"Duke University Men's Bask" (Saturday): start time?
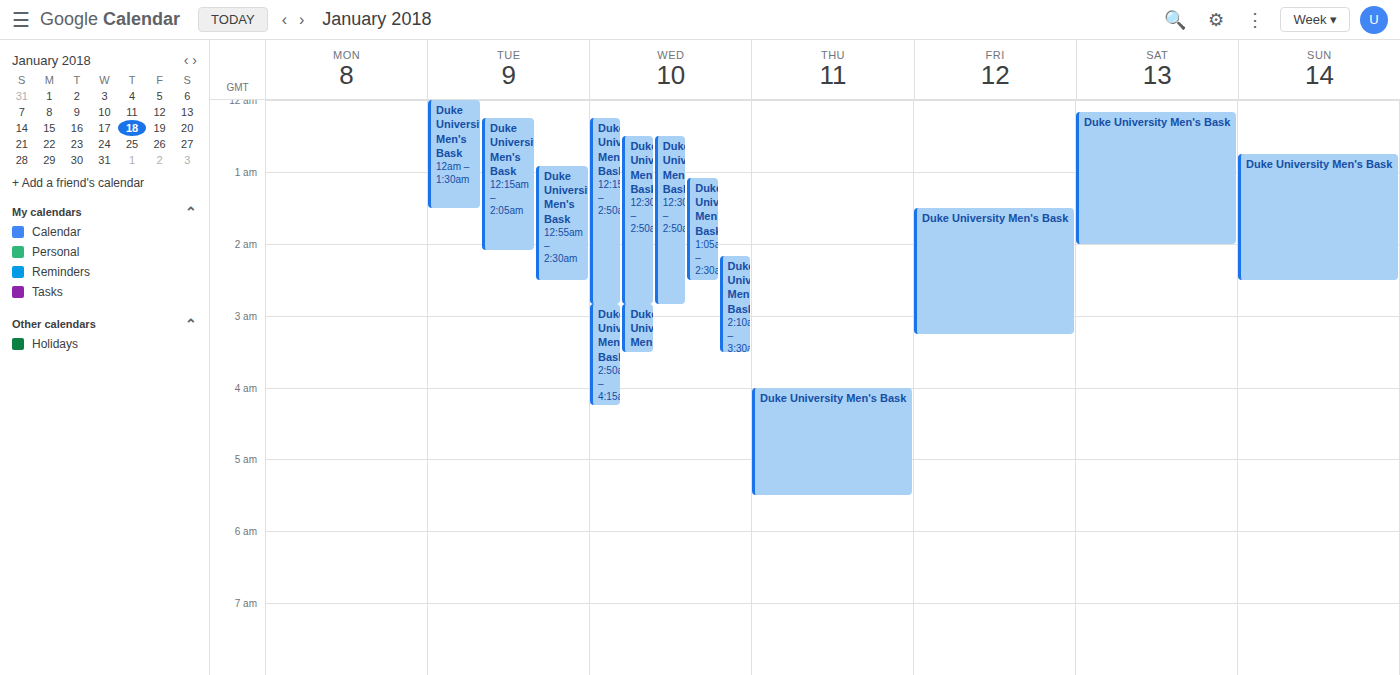
12:10 AM